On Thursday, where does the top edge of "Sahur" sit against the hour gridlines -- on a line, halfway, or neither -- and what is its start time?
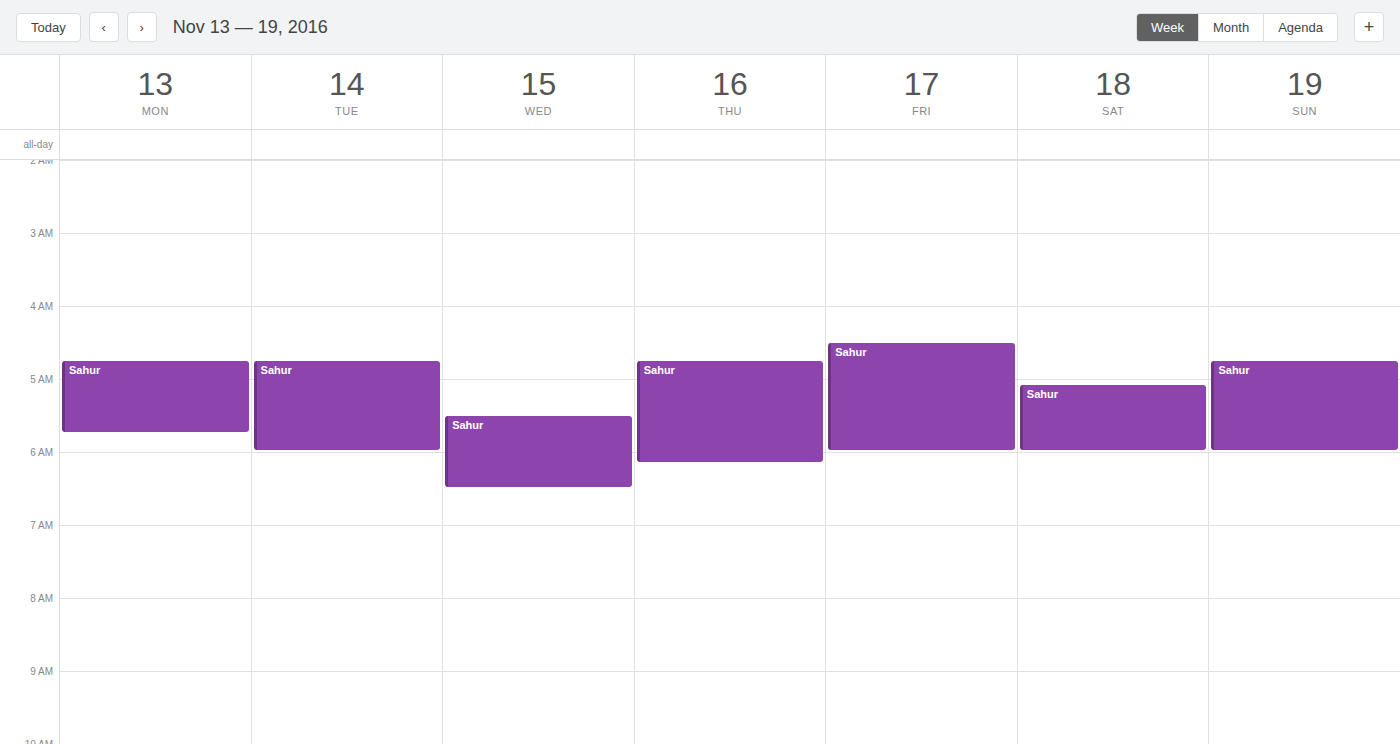
4:45 AM -- neither: three quarters of the way from the 4 AM line to the 5 AM line.